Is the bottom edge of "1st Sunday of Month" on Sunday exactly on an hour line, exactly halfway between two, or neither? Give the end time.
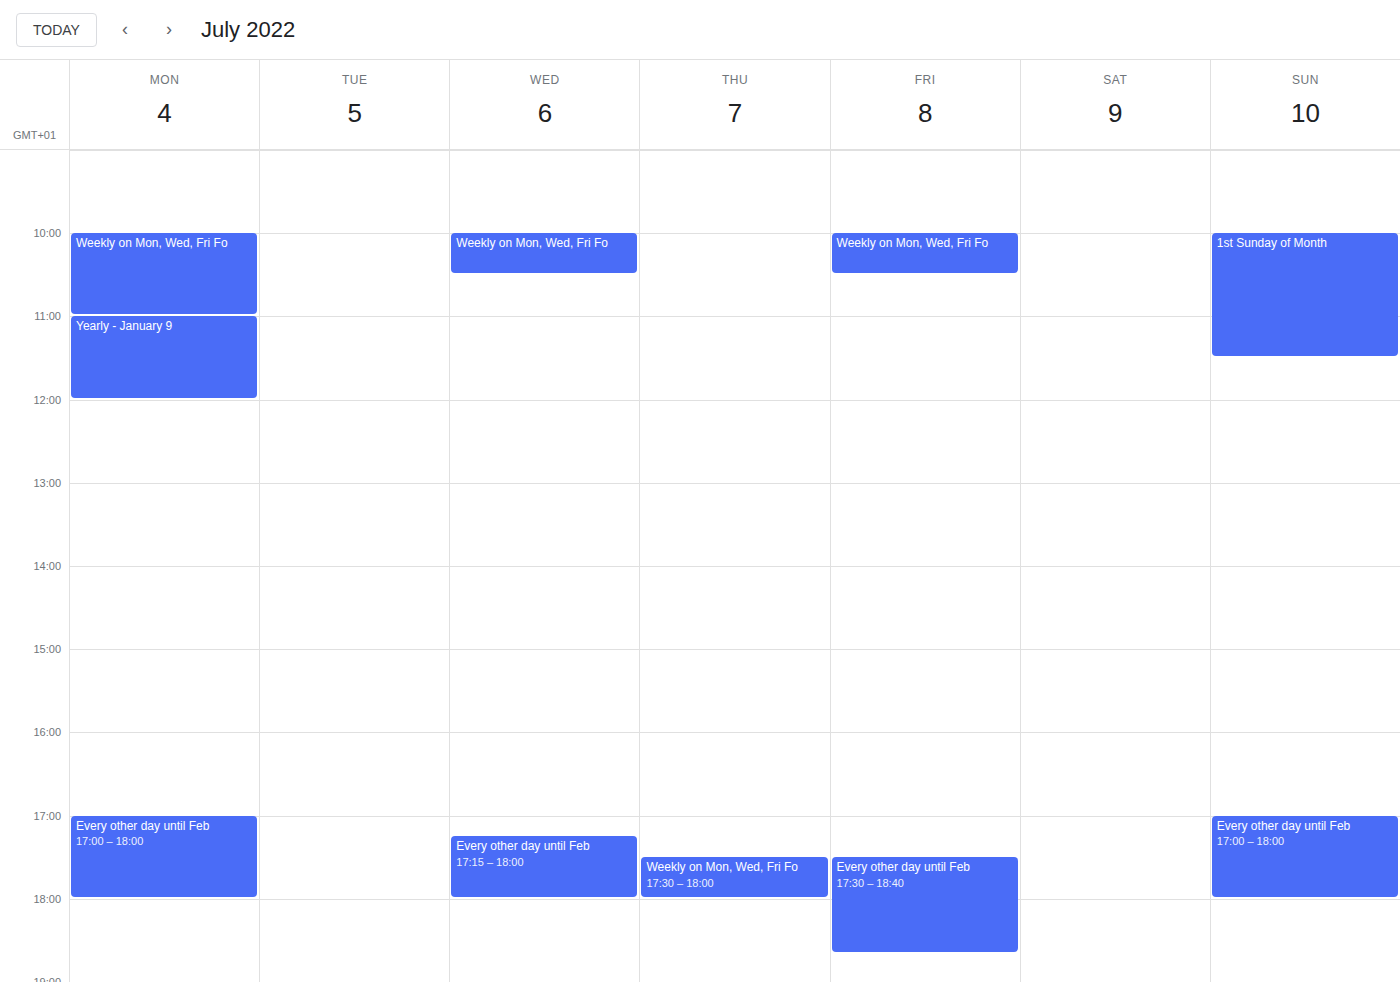
11:30 AM -- halfway between the 11 AM and 12 PM lines.